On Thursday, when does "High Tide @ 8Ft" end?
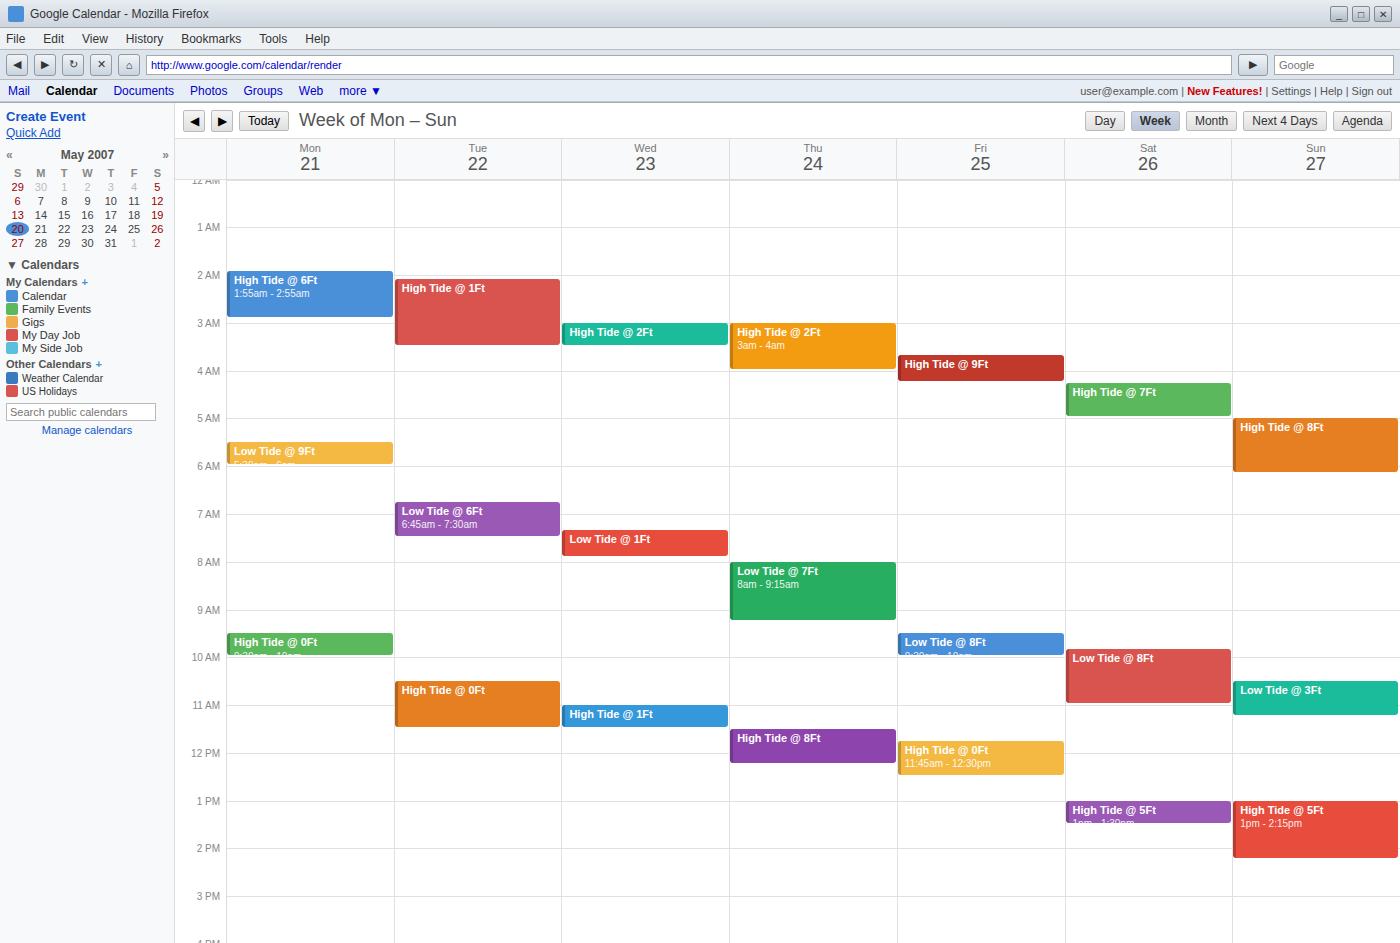
12:15 PM